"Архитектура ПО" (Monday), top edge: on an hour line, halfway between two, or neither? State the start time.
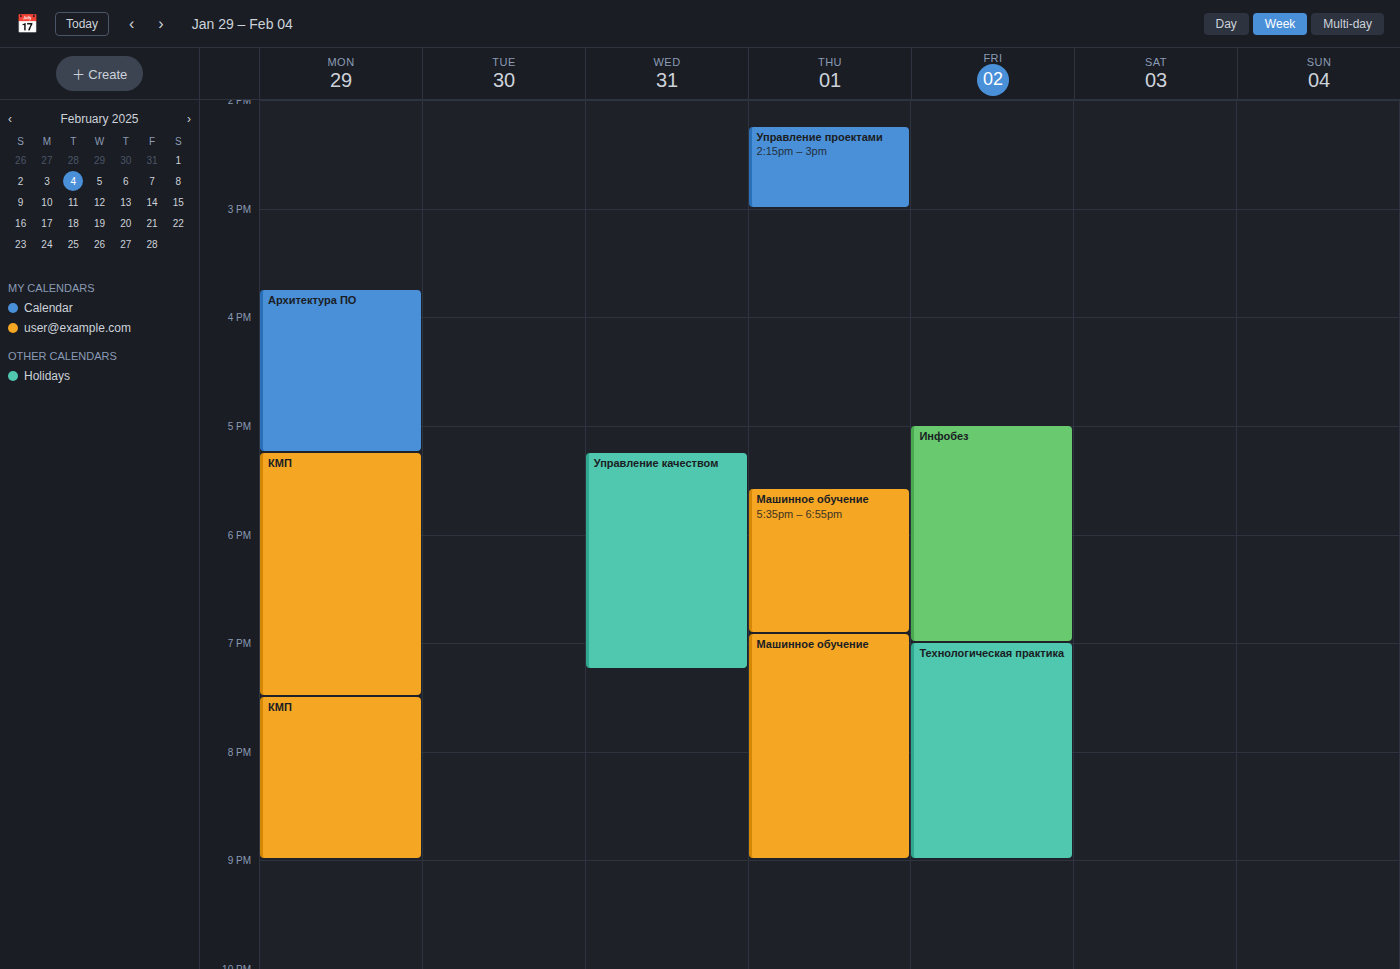
3:45 PM -- neither: three quarters of the way from the 3 PM line to the 4 PM line.